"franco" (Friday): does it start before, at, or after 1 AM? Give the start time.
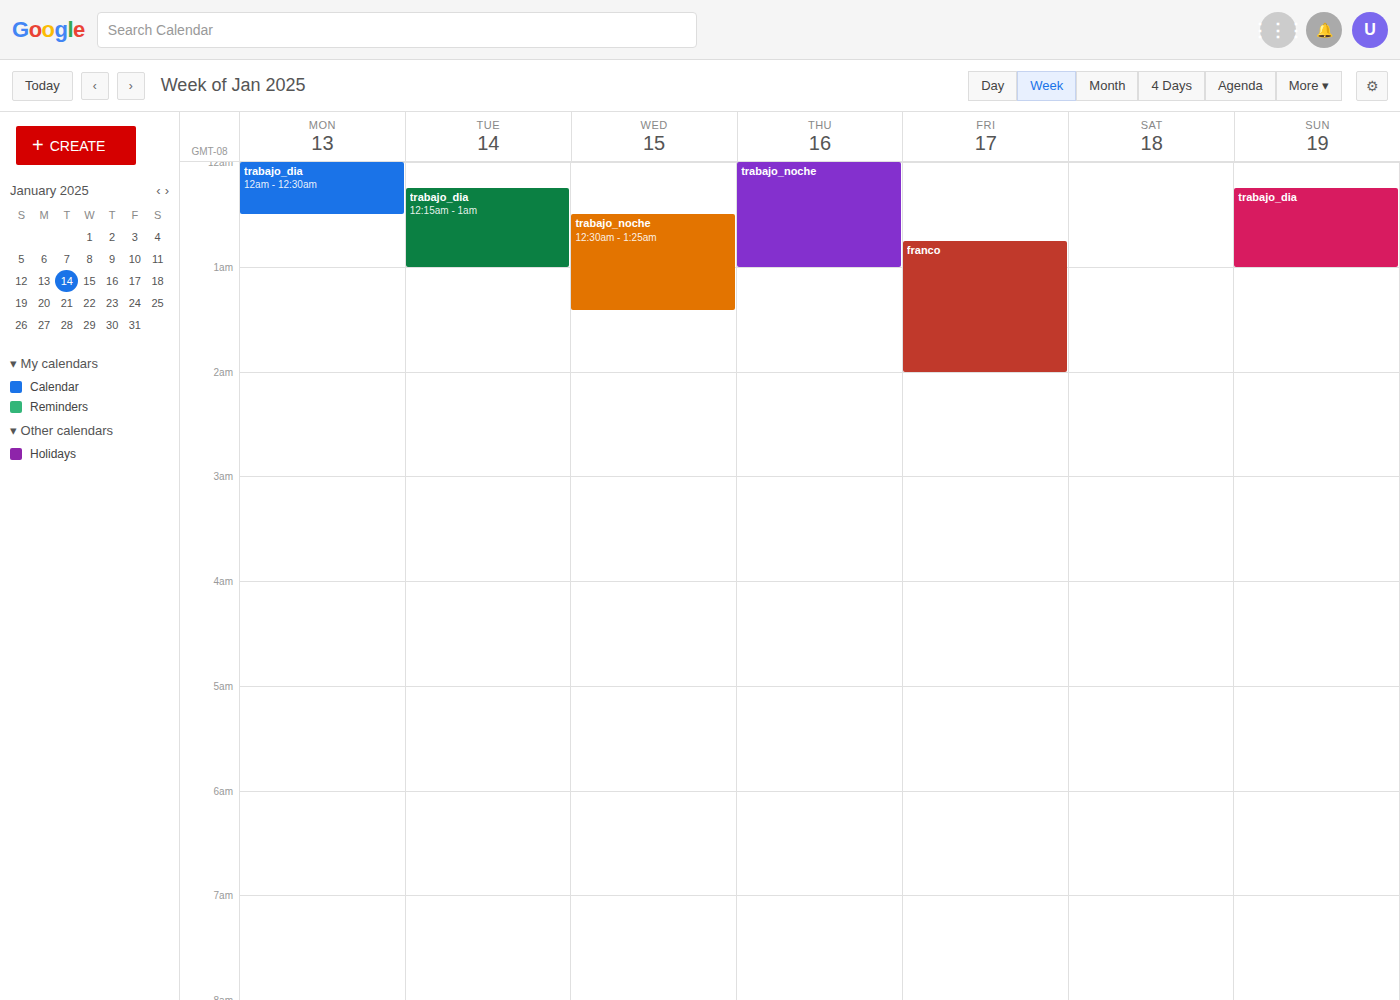
12:45 AM -- before 1 AM, 15 minutes above the 1 AM line.